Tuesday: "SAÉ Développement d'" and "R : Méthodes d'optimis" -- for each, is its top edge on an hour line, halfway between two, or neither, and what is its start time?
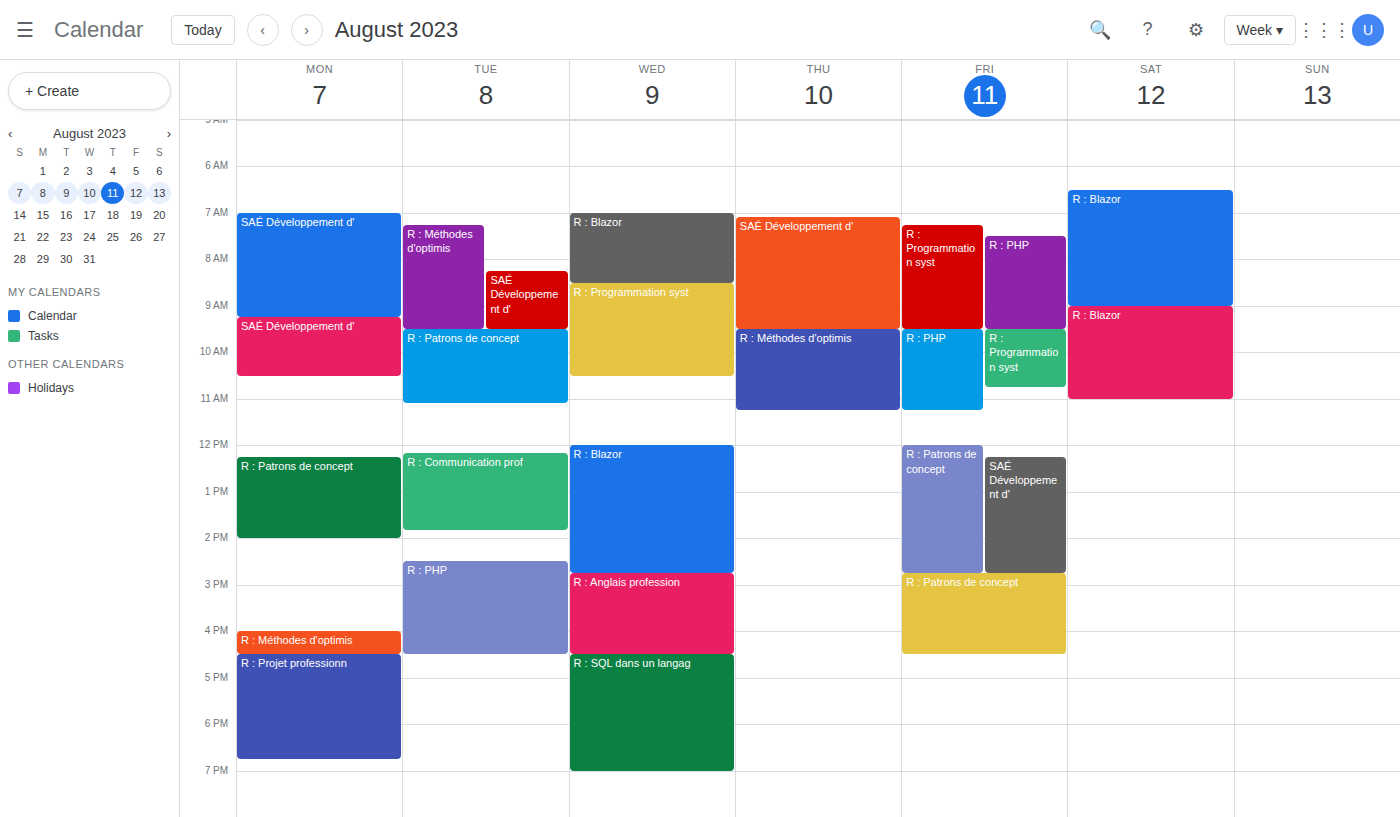
"SAÉ Développement d'": 8:15 AM, neither: a quarter of the way from the 8 AM line to the 9 AM line. "R : Méthodes d'optimis": 7:15 AM, neither: a quarter of the way from the 7 AM line to the 8 AM line.